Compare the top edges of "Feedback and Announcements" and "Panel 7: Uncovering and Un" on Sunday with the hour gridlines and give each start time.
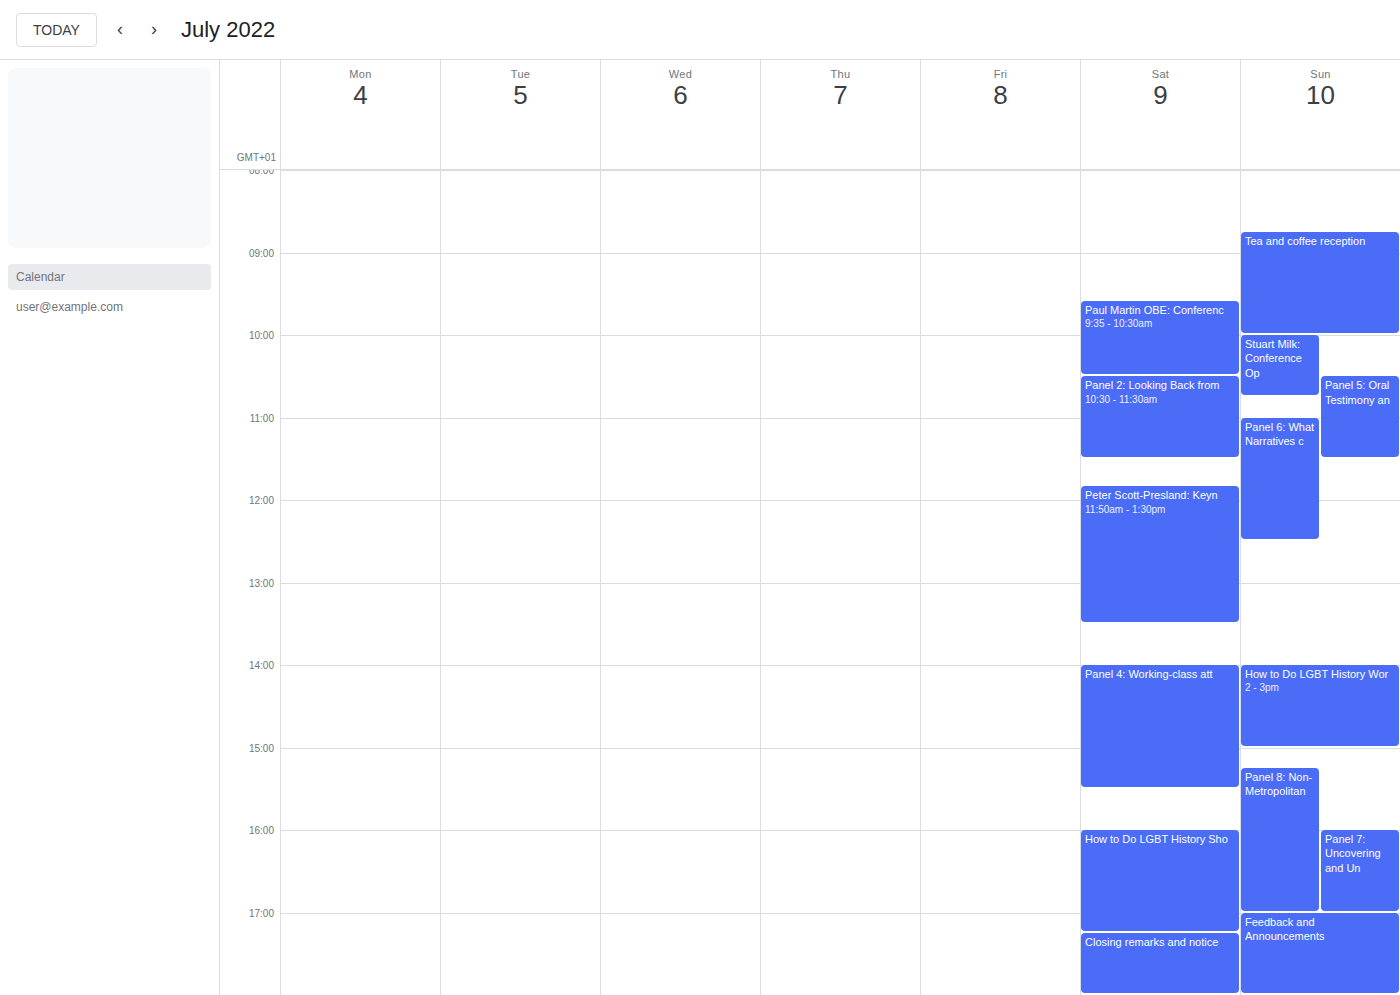
"Feedback and Announcements": 5:00 PM, exactly on the 5 PM line. "Panel 7: Uncovering and Un": 4:00 PM, exactly on the 4 PM line.